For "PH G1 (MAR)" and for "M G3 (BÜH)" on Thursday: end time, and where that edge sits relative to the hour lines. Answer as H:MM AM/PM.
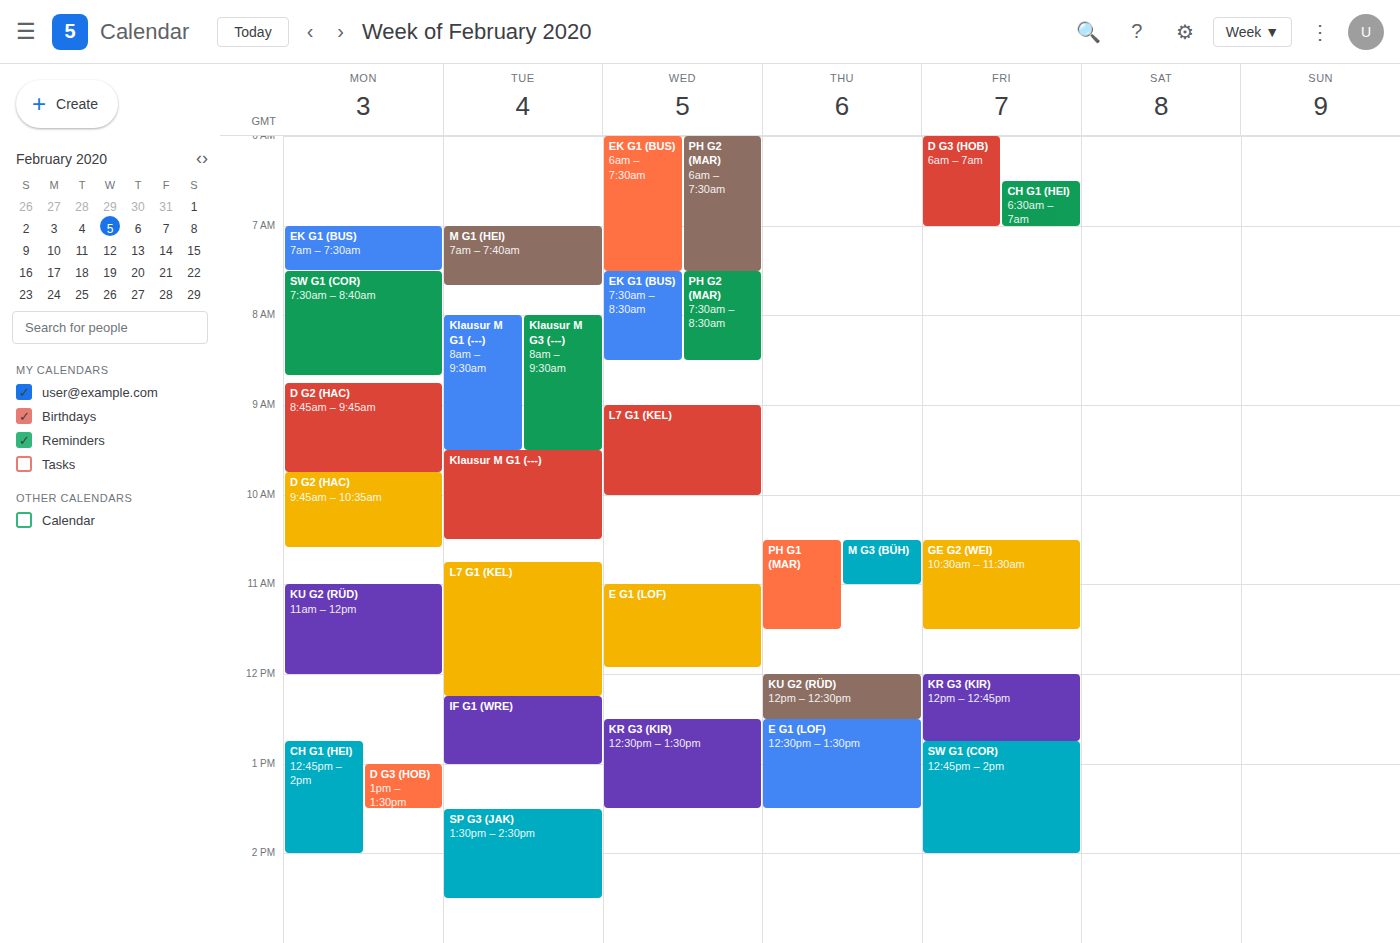
"PH G1 (MAR)": 11:30 AM, halfway between the 11 AM and 12 PM lines. "M G3 (BÜH)": 11:00 AM, exactly on the 11 AM line.